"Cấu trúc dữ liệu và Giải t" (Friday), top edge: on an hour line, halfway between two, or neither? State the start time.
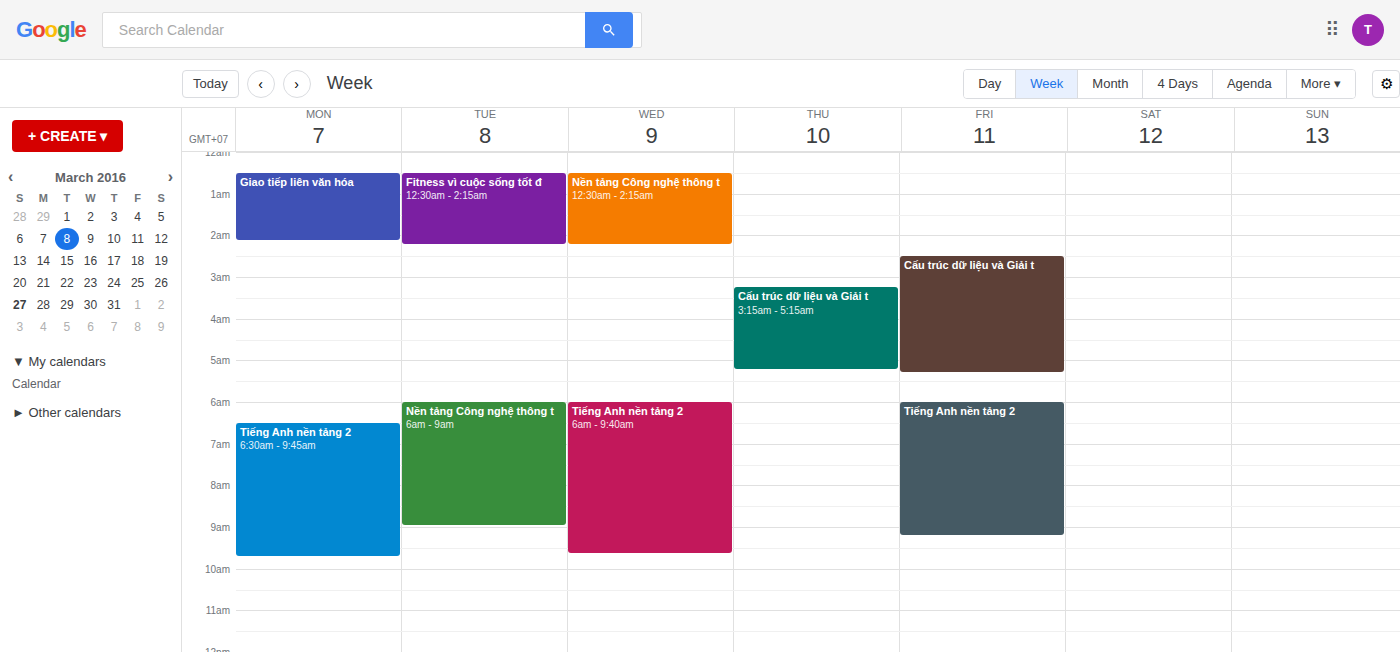
2:30 AM -- halfway between the 2 AM and 3 AM lines.